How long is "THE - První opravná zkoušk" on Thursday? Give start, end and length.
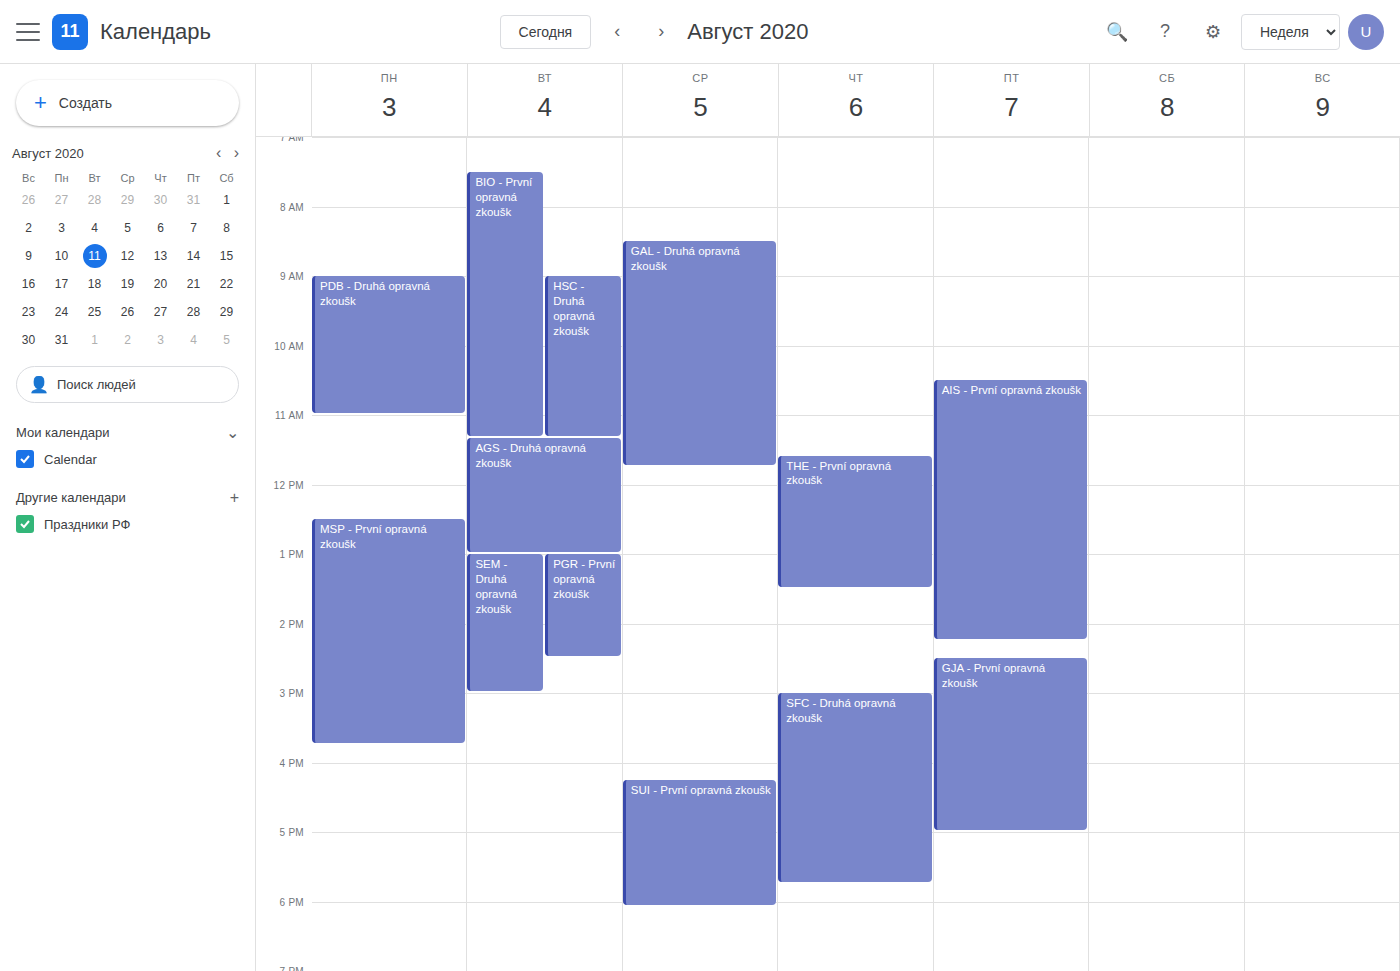
11:35 AM to 1:30 PM, 1 hour 55 minutes